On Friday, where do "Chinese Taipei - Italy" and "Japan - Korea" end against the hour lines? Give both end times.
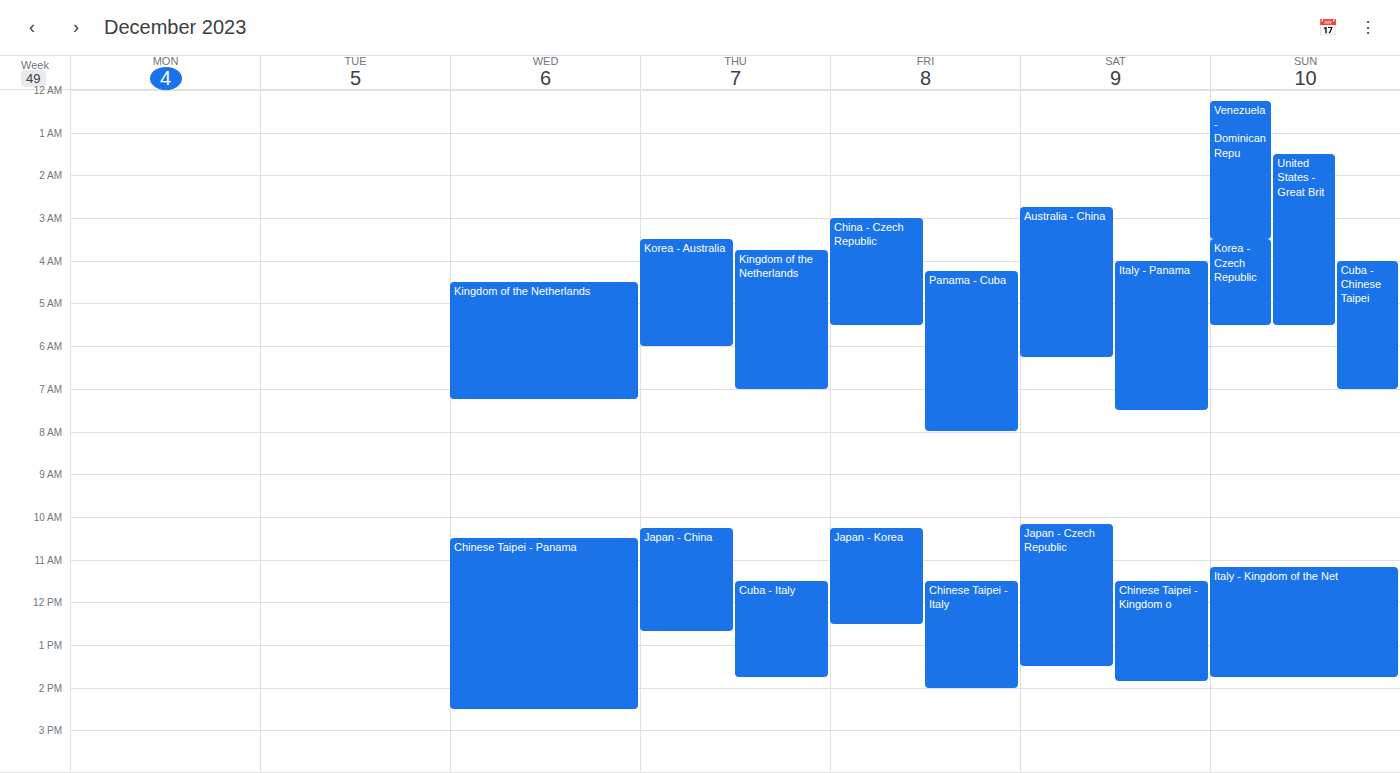
"Chinese Taipei - Italy": 2:00 PM, exactly on the 2 PM line. "Japan - Korea": 12:30 PM, halfway between the 12 PM and 1 PM lines.